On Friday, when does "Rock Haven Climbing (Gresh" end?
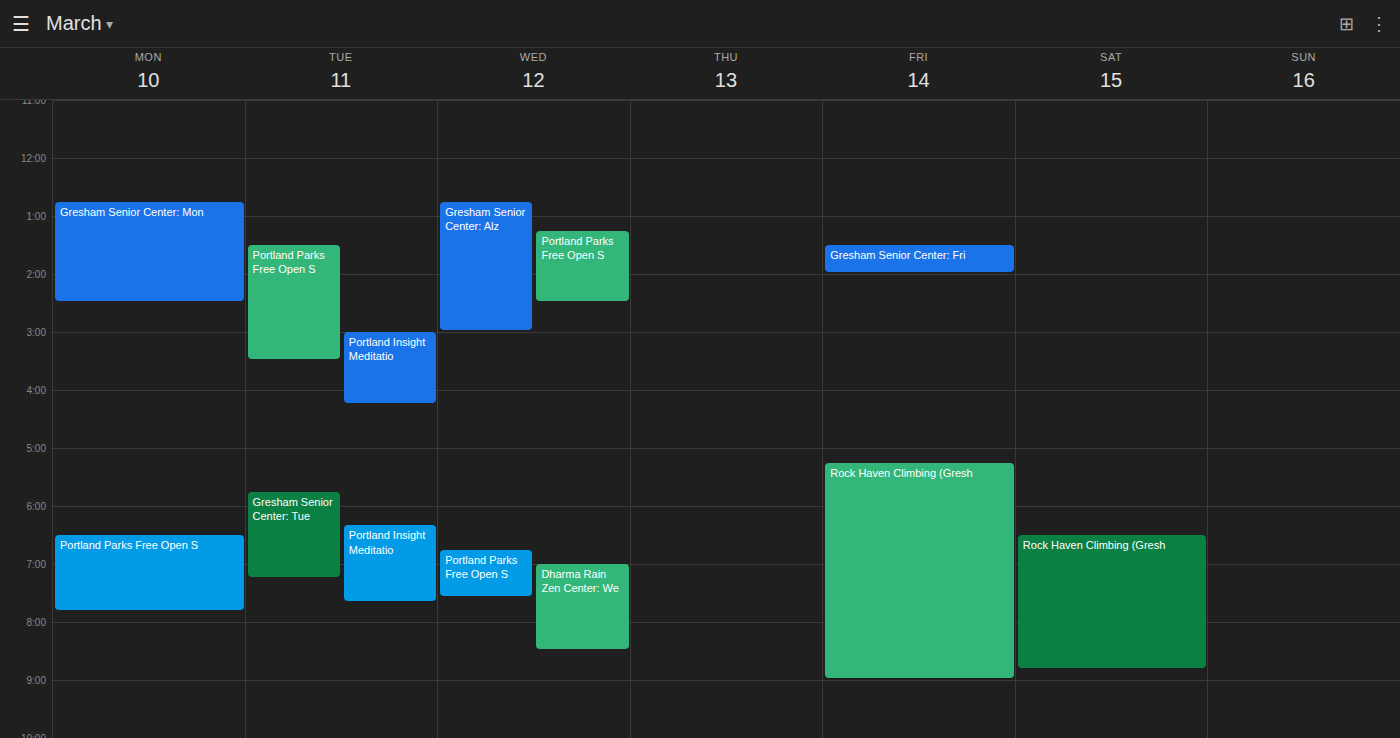
21:00